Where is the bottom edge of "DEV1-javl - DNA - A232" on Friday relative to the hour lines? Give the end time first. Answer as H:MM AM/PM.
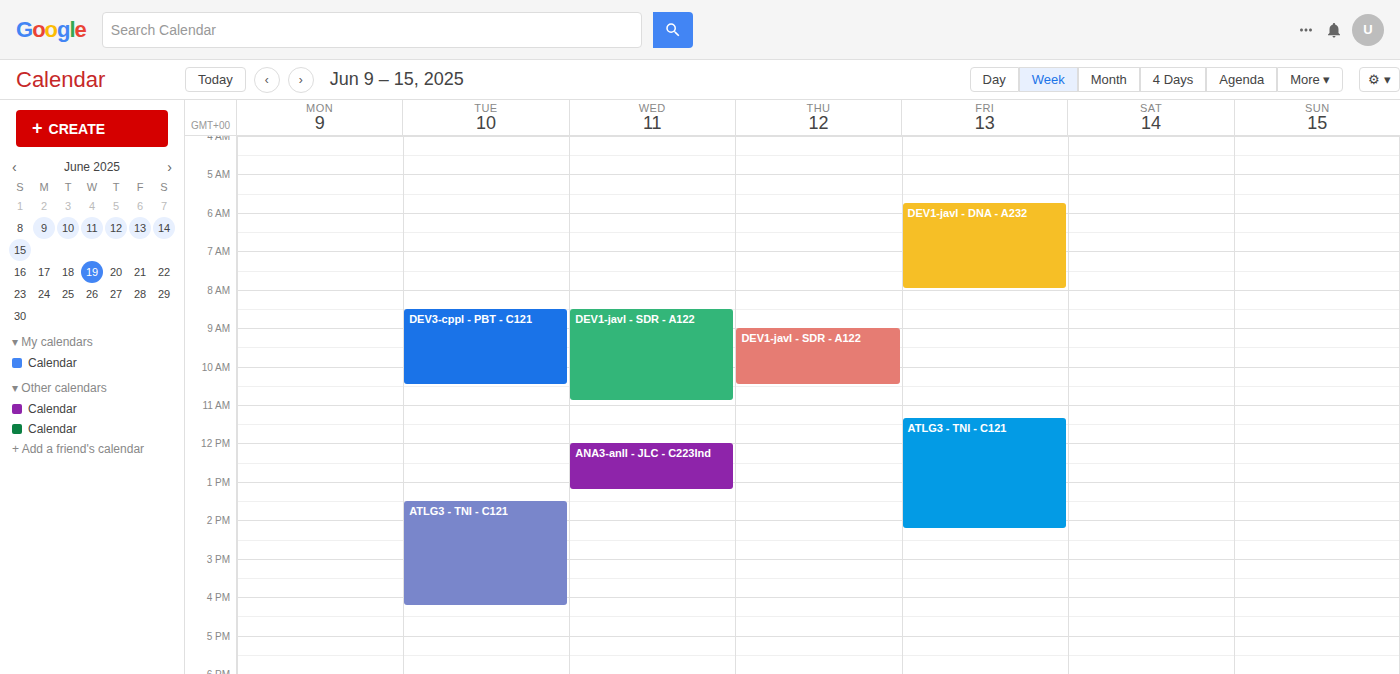
8:00 AM -- exactly on the 8 AM line.